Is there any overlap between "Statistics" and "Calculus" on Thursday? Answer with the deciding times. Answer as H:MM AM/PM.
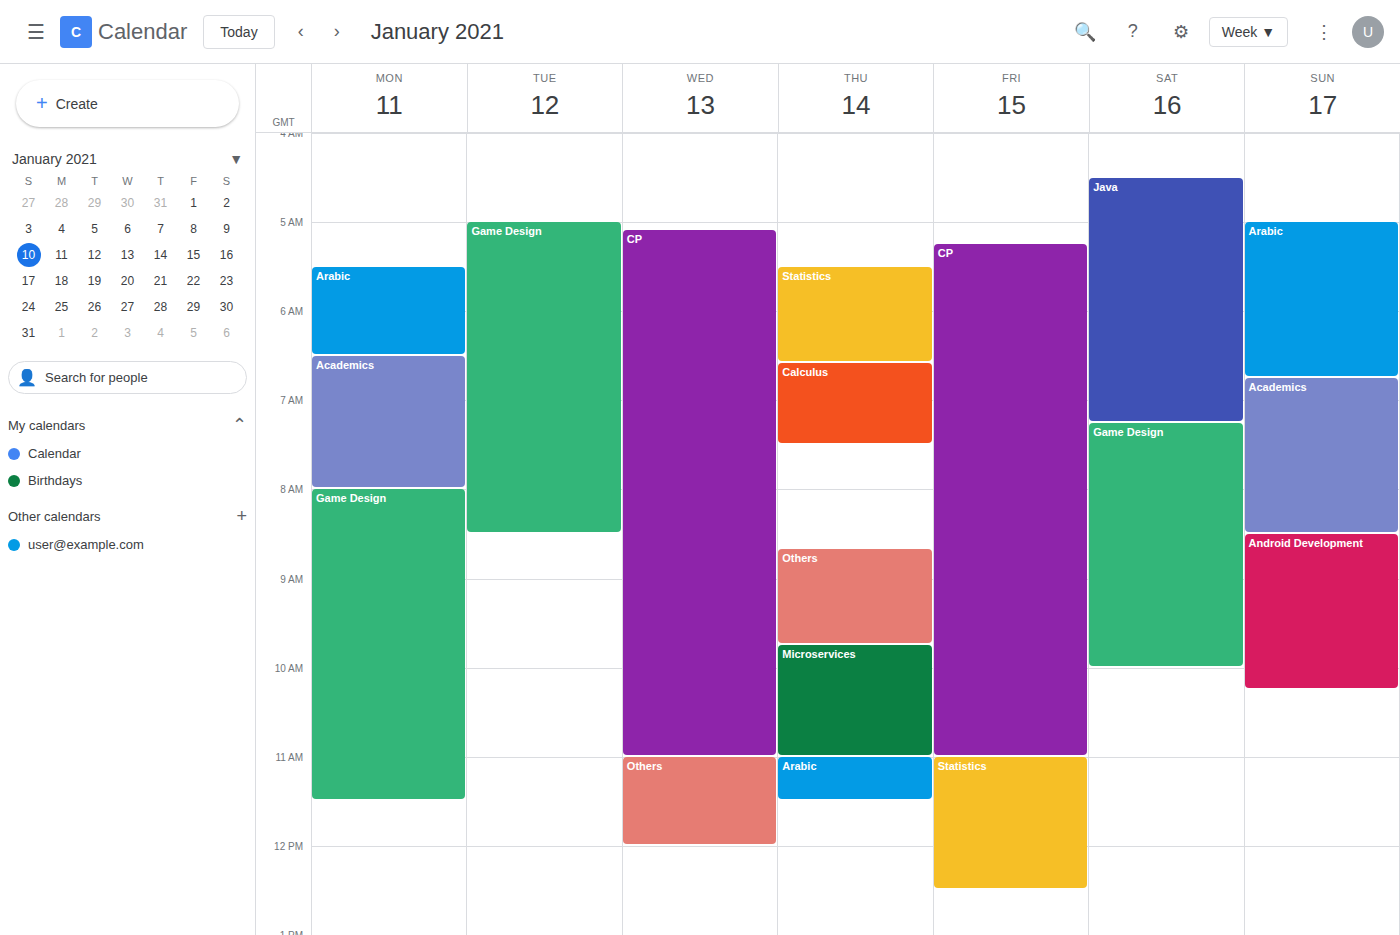
"Statistics" ends at 6:35 AM, exactly when "Calculus" starts -- they touch but do not overlap.